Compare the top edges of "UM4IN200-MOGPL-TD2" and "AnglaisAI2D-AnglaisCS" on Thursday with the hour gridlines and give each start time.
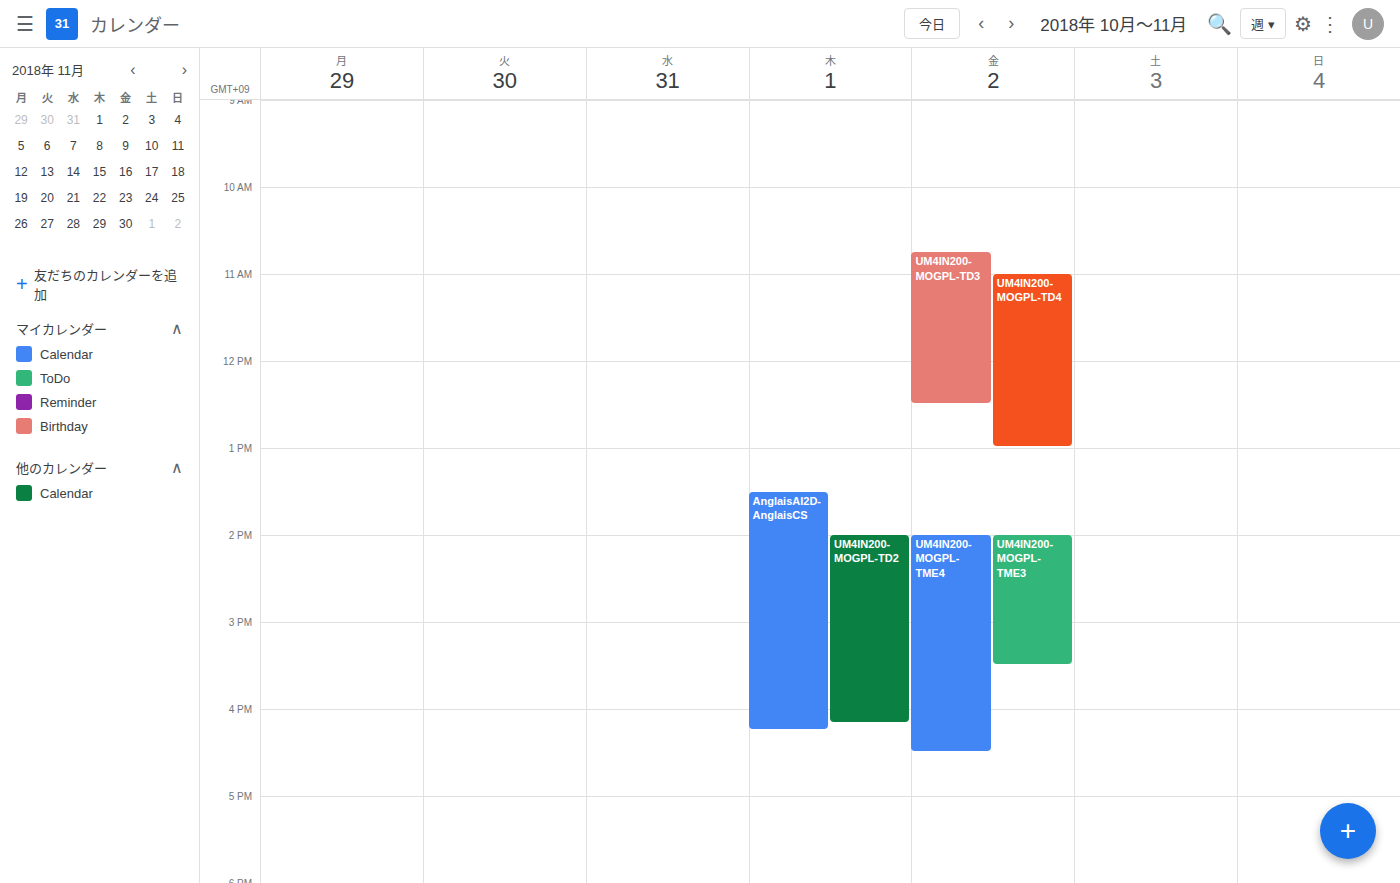
"UM4IN200-MOGPL-TD2": 14:00, exactly on the 14:00 line. "AnglaisAI2D-AnglaisCS": 13:30, halfway between the 13:00 and 14:00 lines.